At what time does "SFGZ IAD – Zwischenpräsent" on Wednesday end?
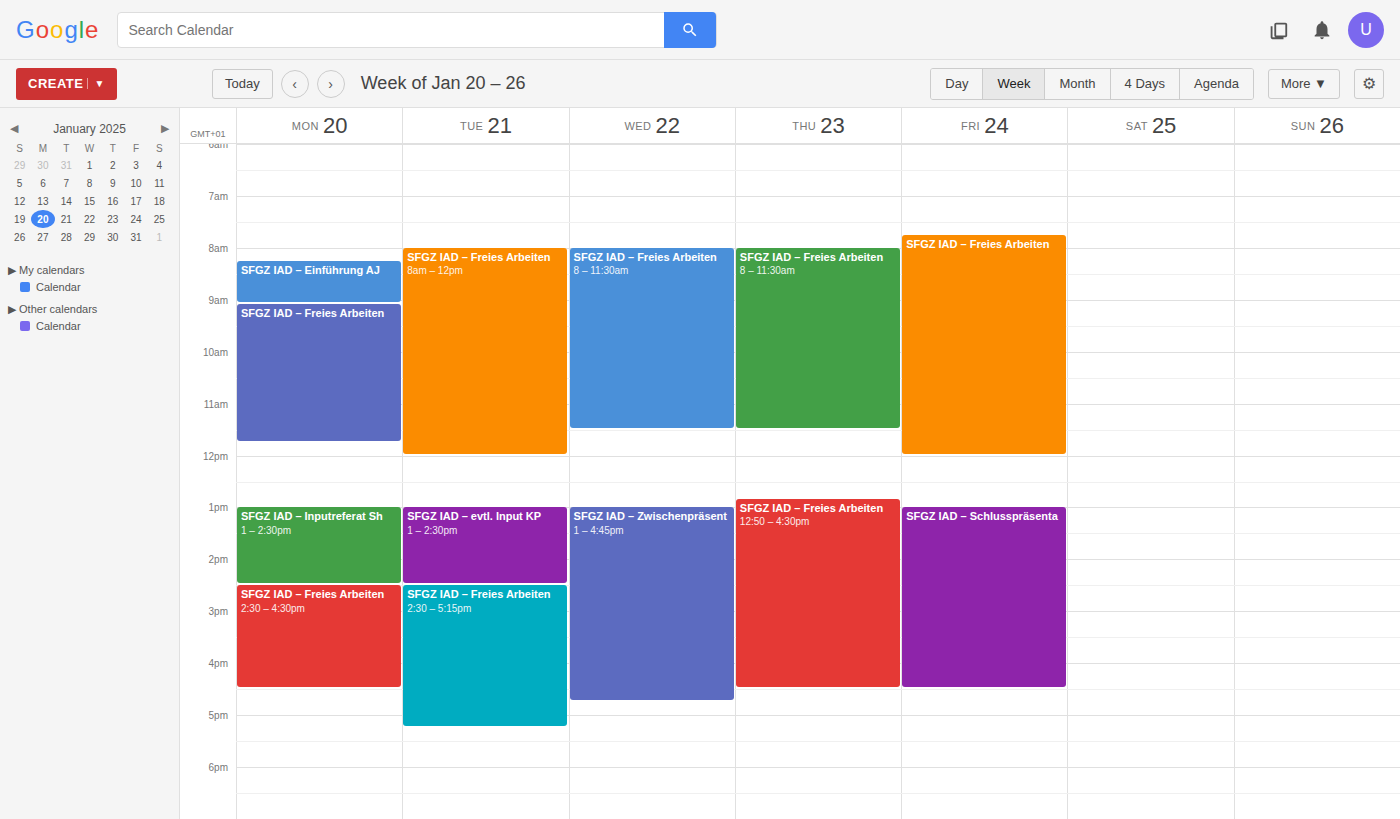
16:45